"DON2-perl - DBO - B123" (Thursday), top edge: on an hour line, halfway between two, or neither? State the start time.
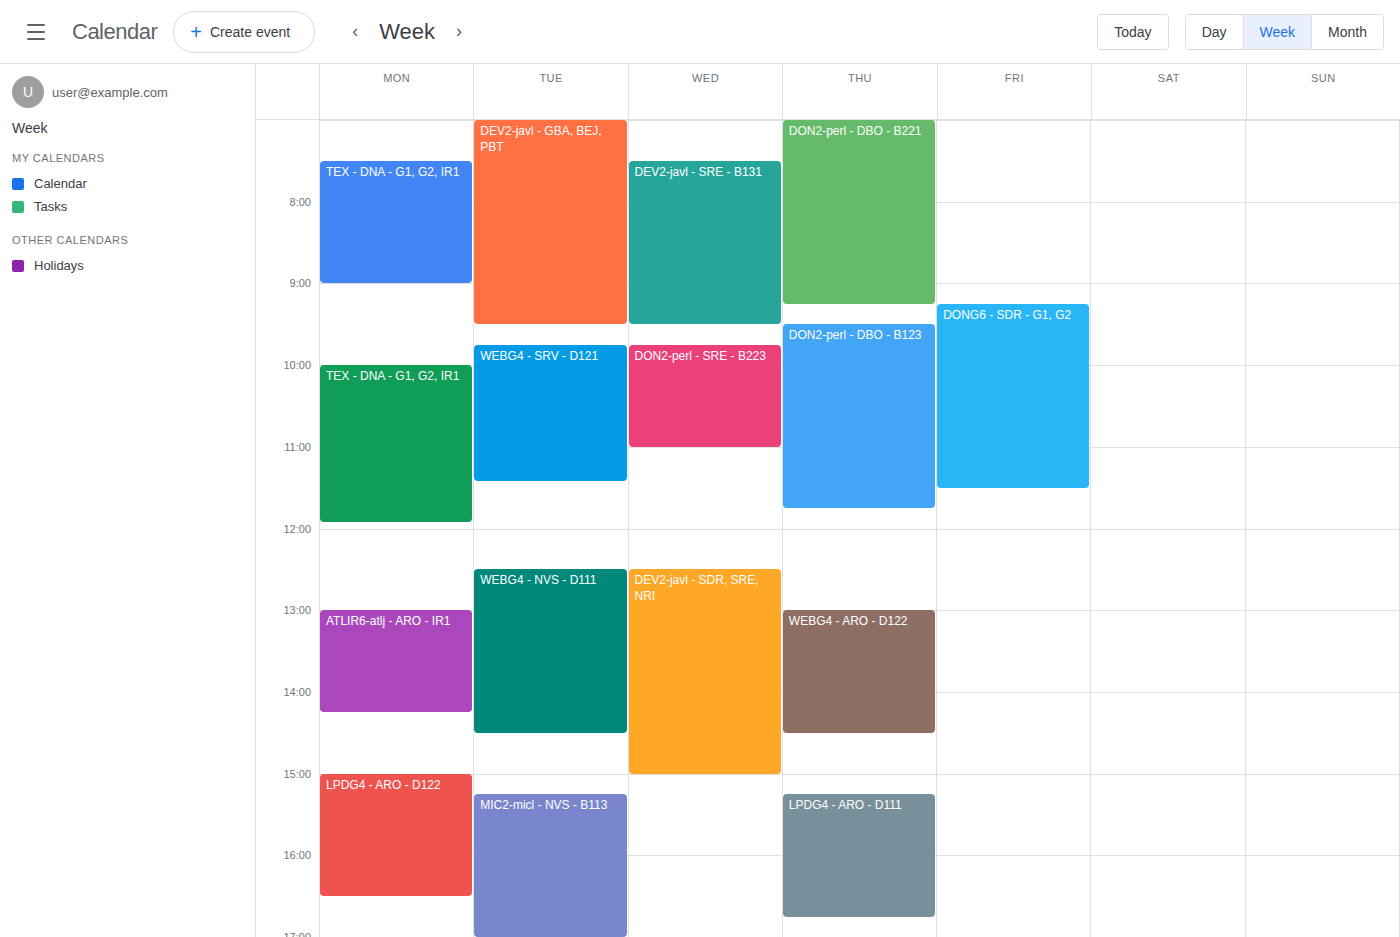
9:30 AM -- halfway between the 9 AM and 10 AM lines.